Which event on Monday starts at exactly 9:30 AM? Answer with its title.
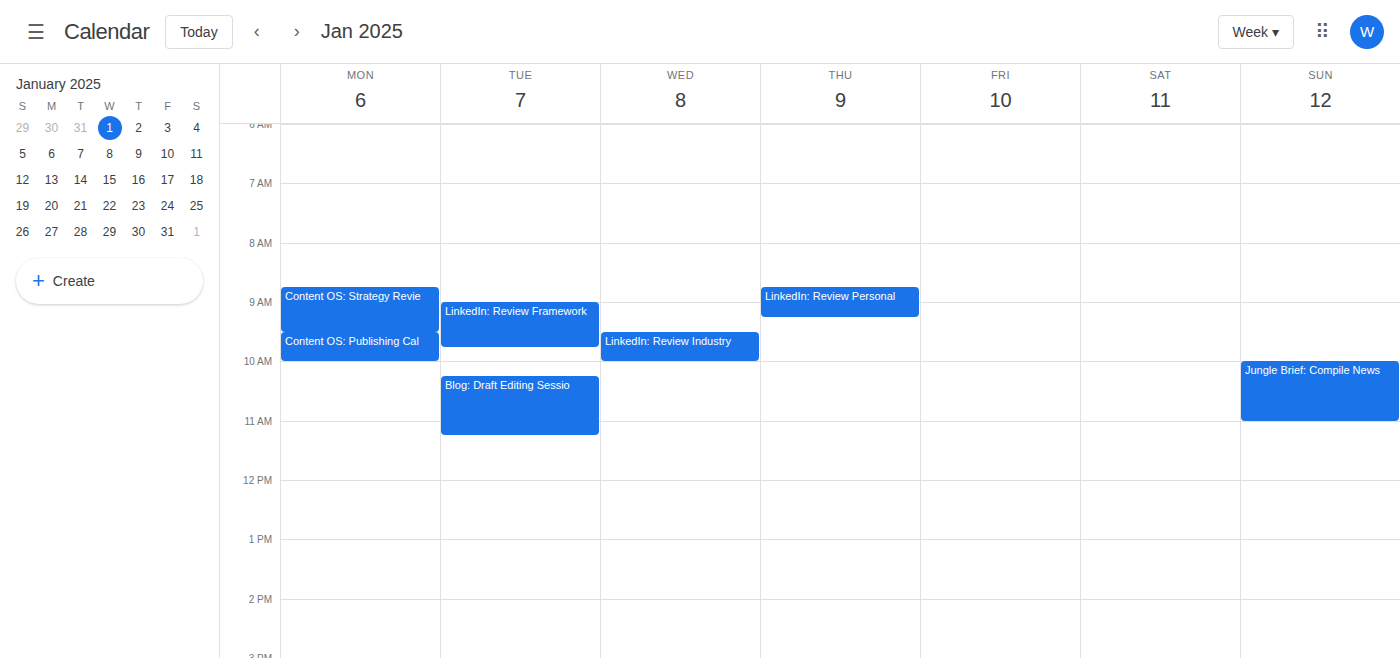
"Content OS: Publishing Cal"